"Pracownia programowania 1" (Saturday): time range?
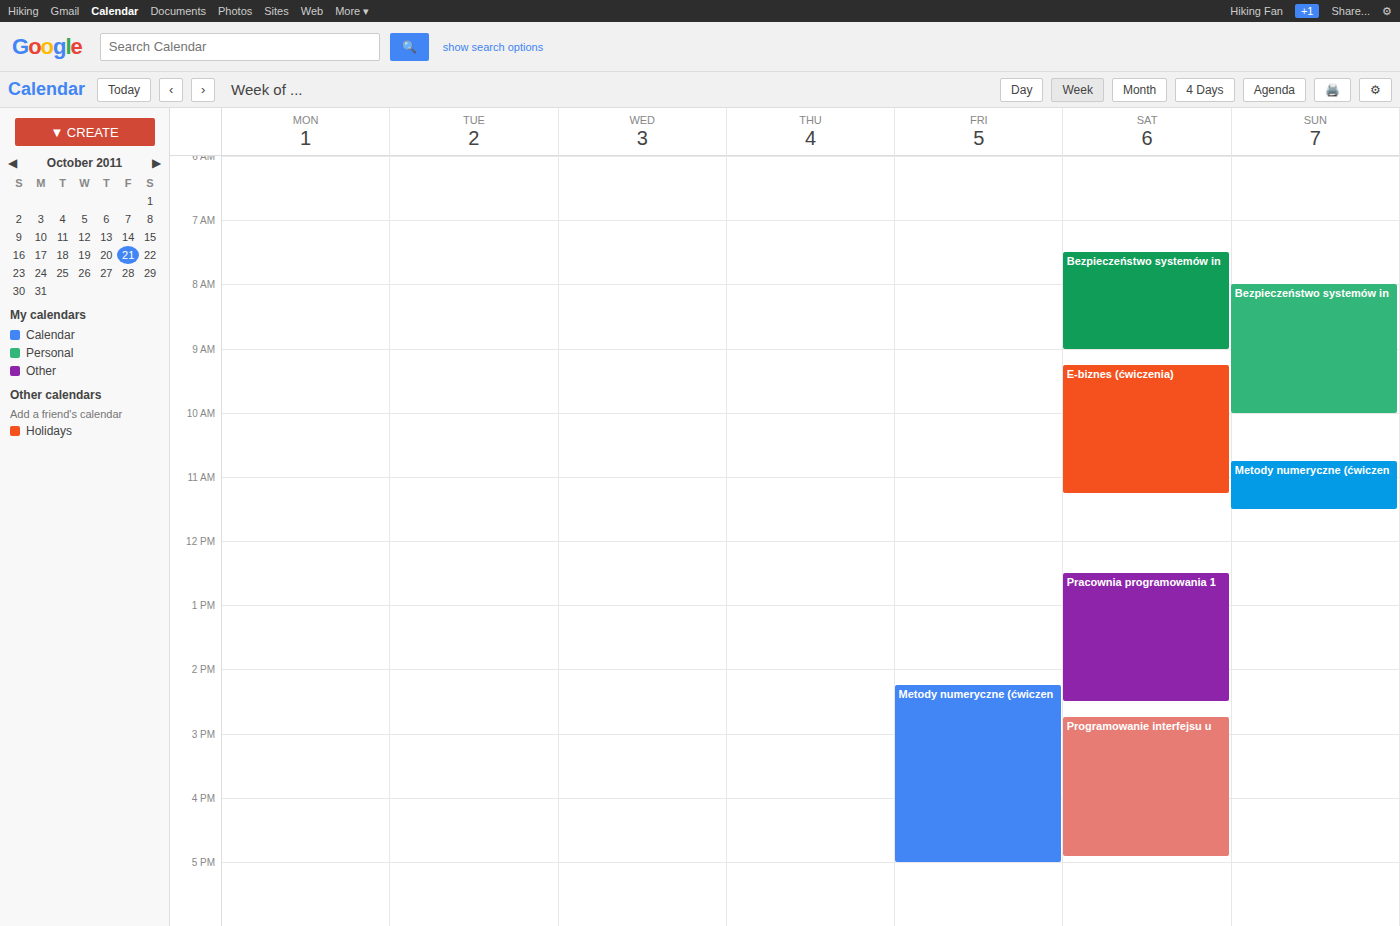
12:30 PM to 2:30 PM